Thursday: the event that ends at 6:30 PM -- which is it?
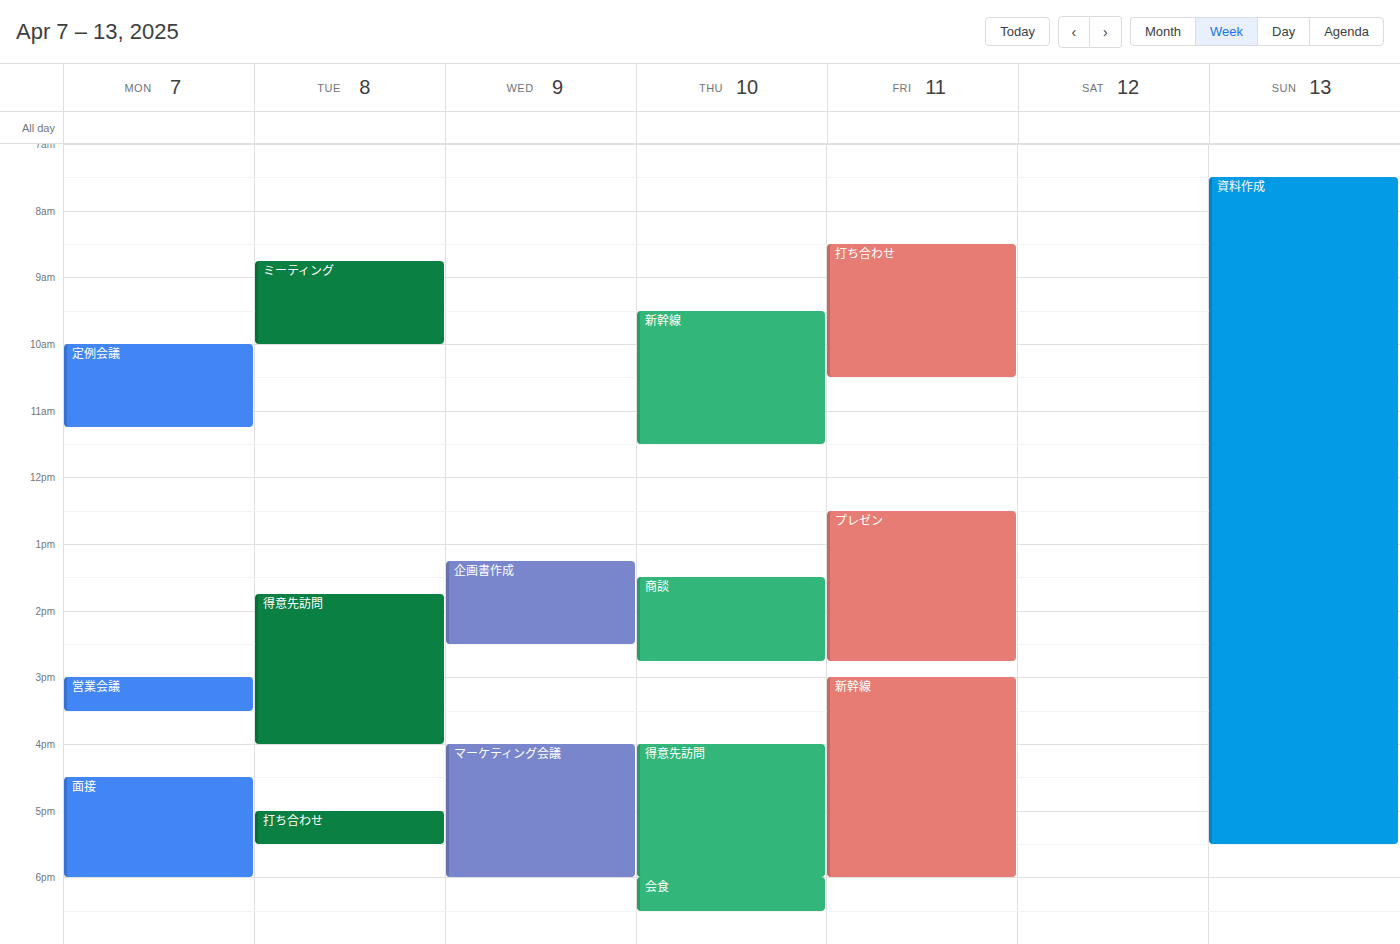
"会食"